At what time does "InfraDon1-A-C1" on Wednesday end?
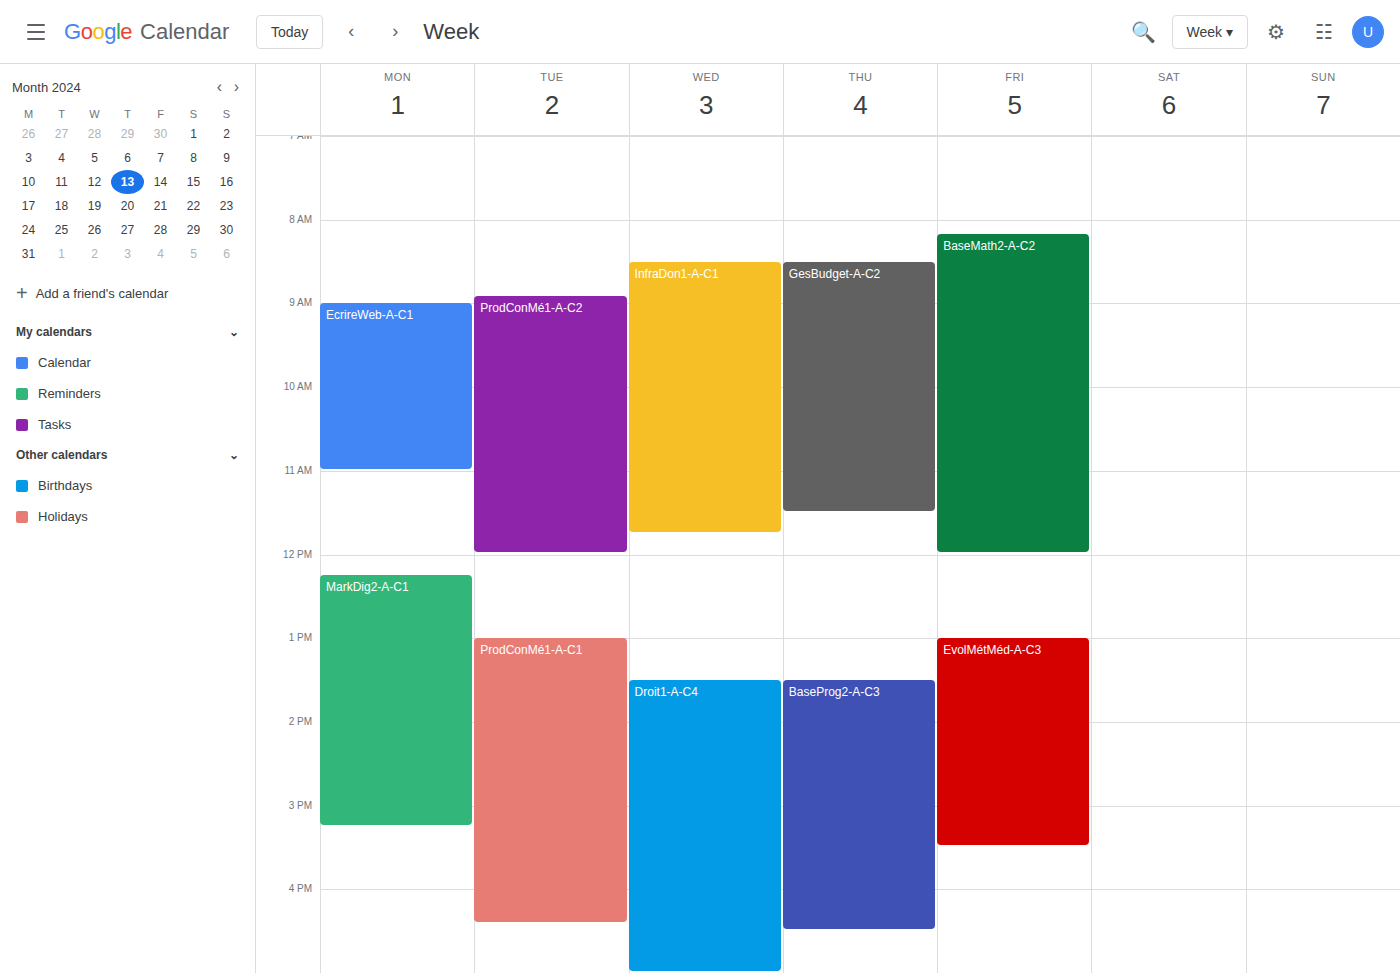
11:45